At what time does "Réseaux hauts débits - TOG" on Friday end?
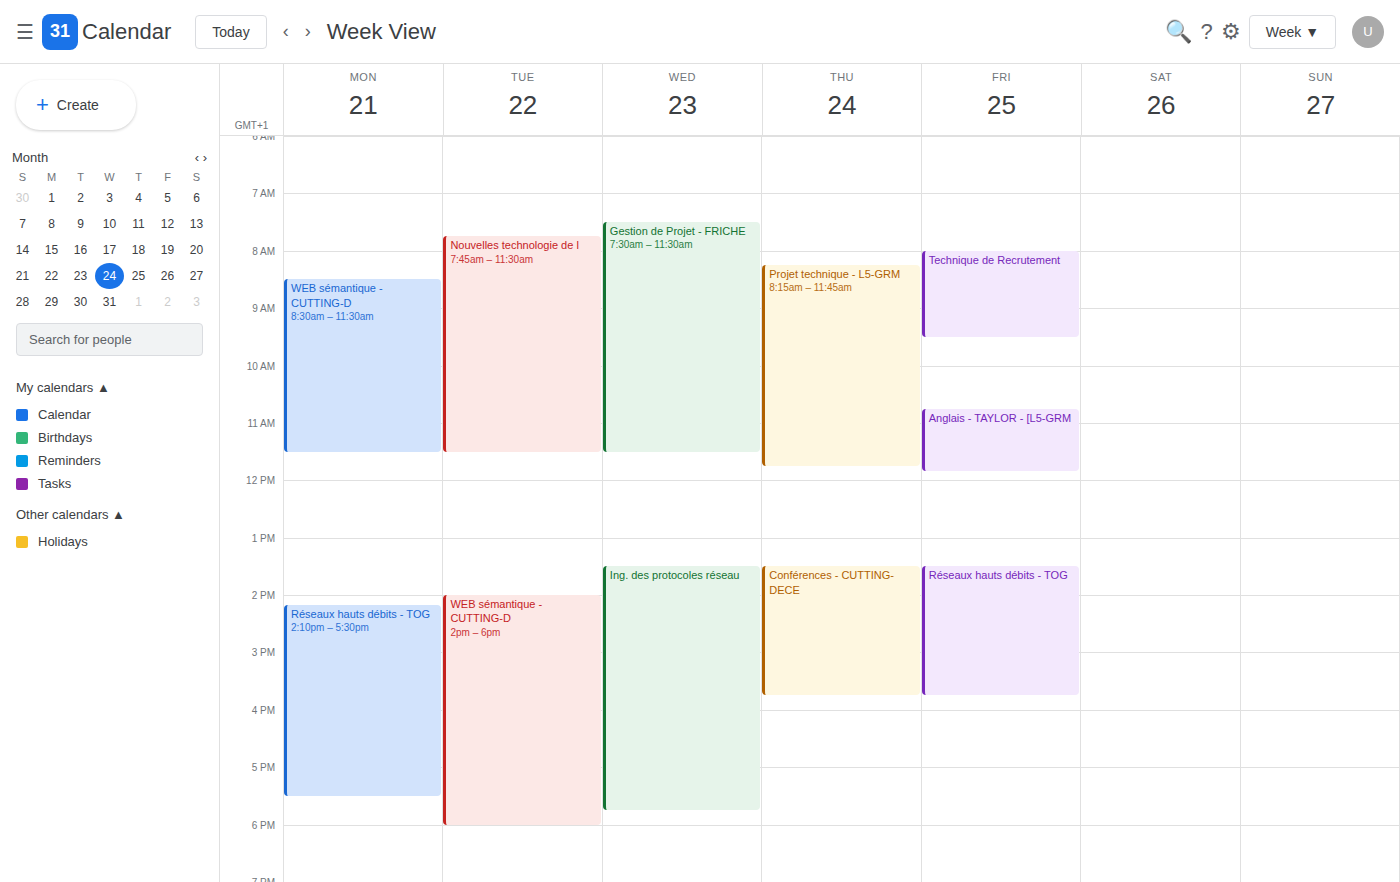
3:45 PM